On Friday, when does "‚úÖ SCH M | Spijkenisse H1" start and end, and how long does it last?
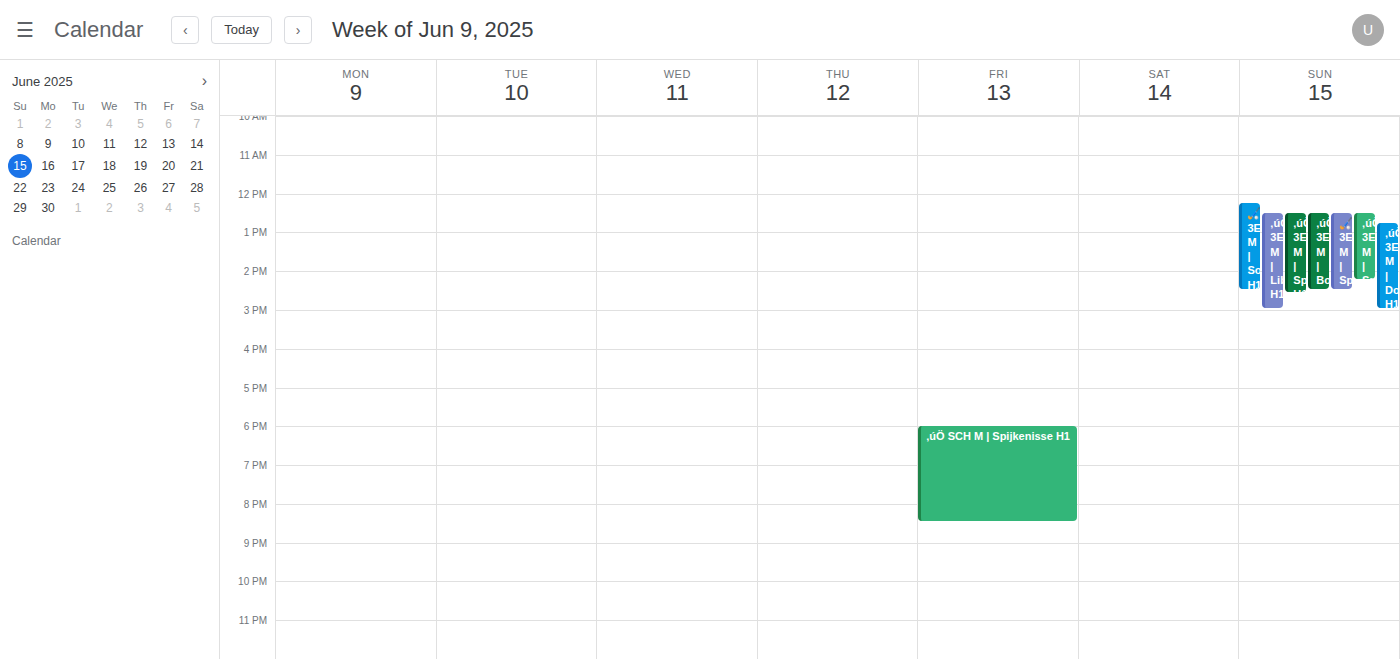
6:00 PM to 8:30 PM, 2 hours 30 minutes